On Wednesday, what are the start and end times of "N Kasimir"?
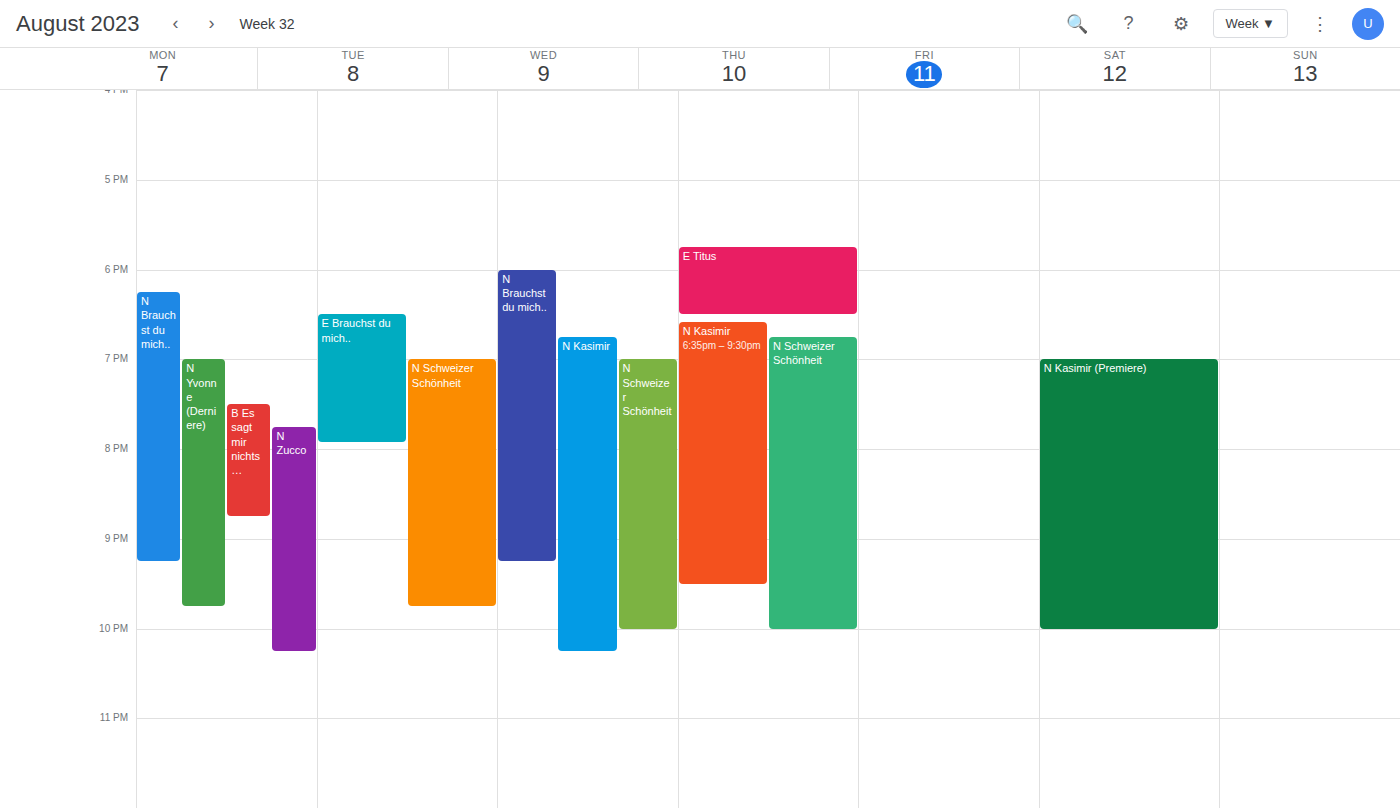
6:45 PM to 10:15 PM